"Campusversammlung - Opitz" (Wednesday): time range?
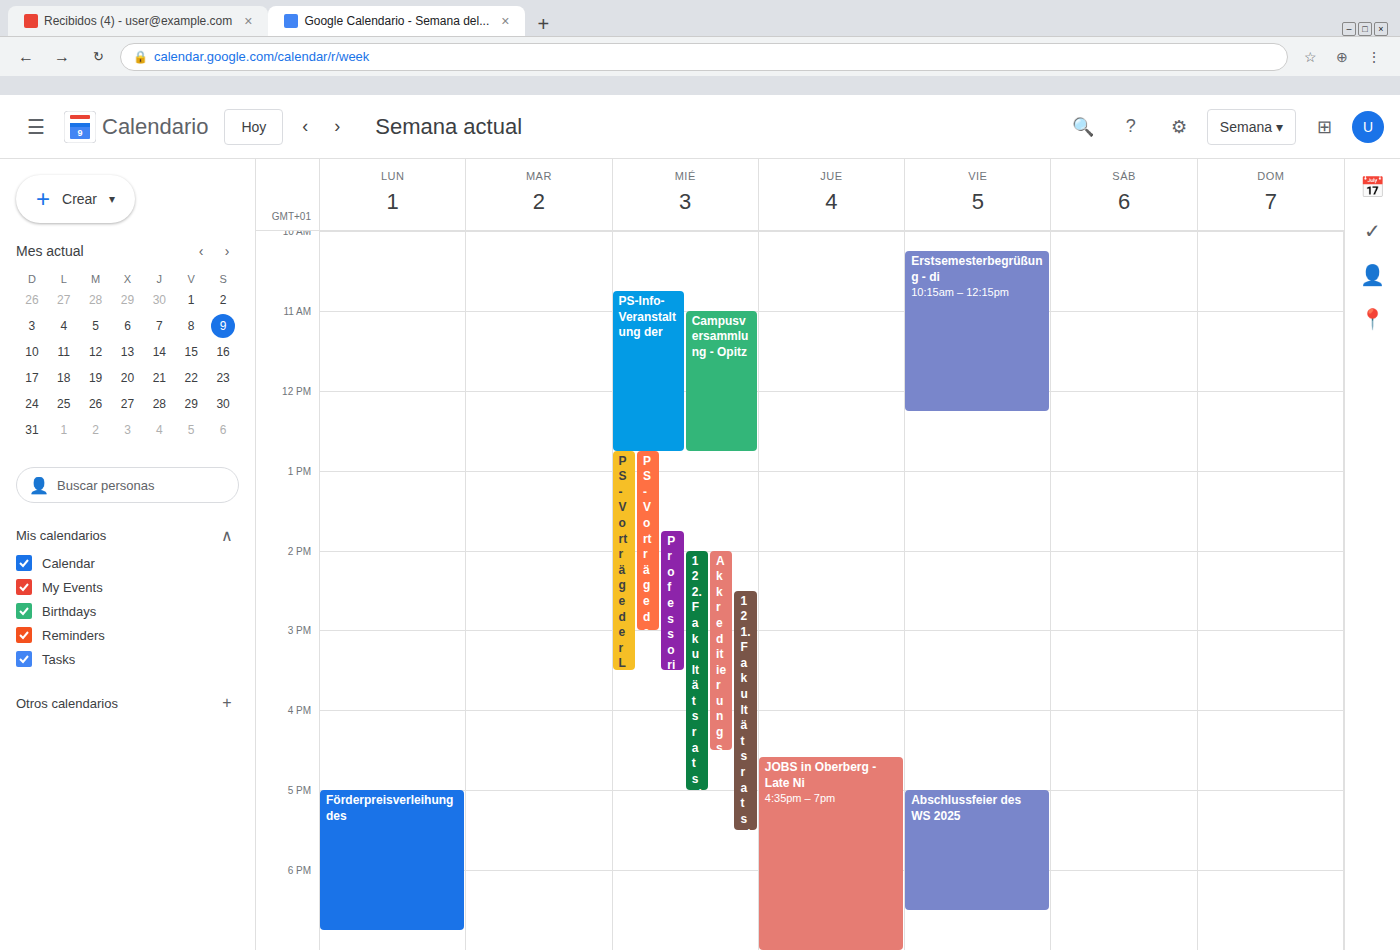
11:00 AM to 12:45 PM